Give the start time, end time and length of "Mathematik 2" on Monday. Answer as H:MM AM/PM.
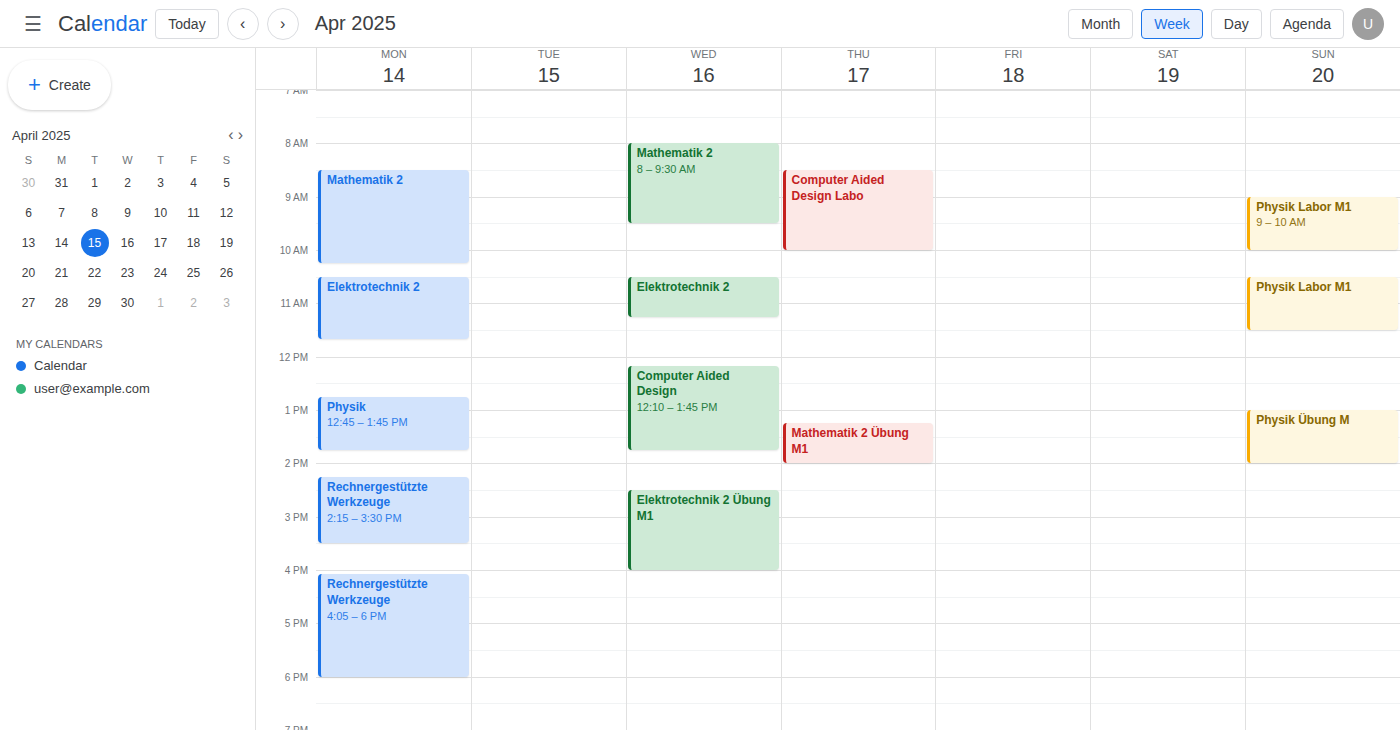
8:30 AM to 10:15 AM, 1 hour 45 minutes